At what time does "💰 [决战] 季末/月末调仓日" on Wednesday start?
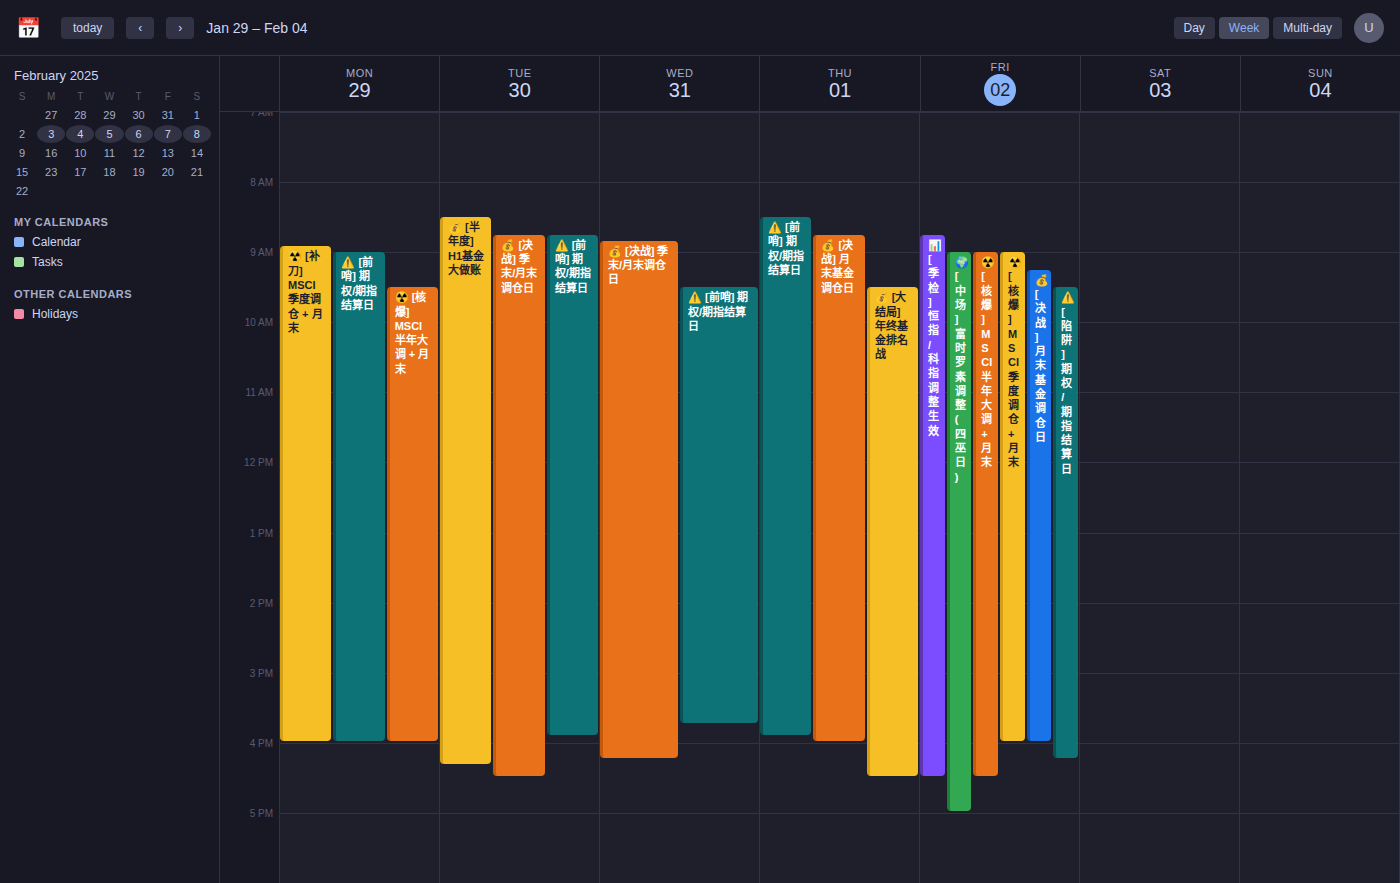
8:50 AM